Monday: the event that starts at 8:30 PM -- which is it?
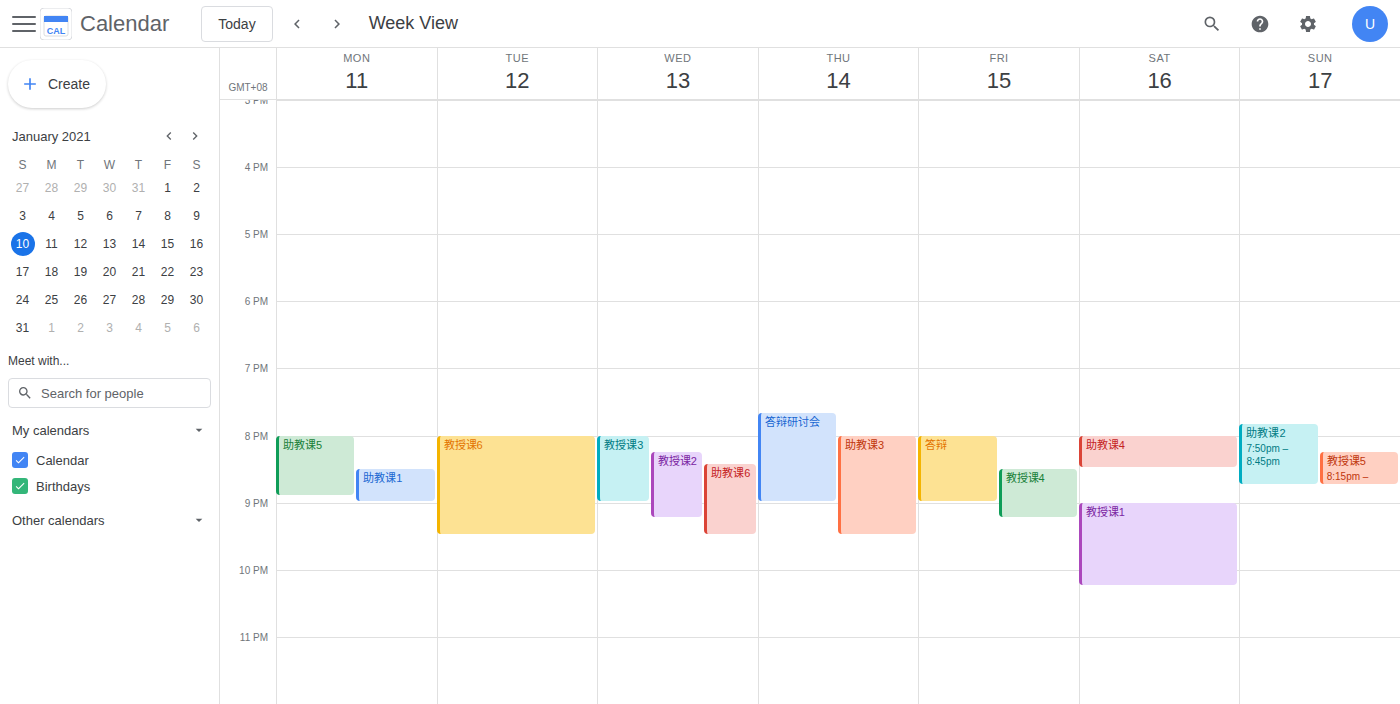
"助教课1"